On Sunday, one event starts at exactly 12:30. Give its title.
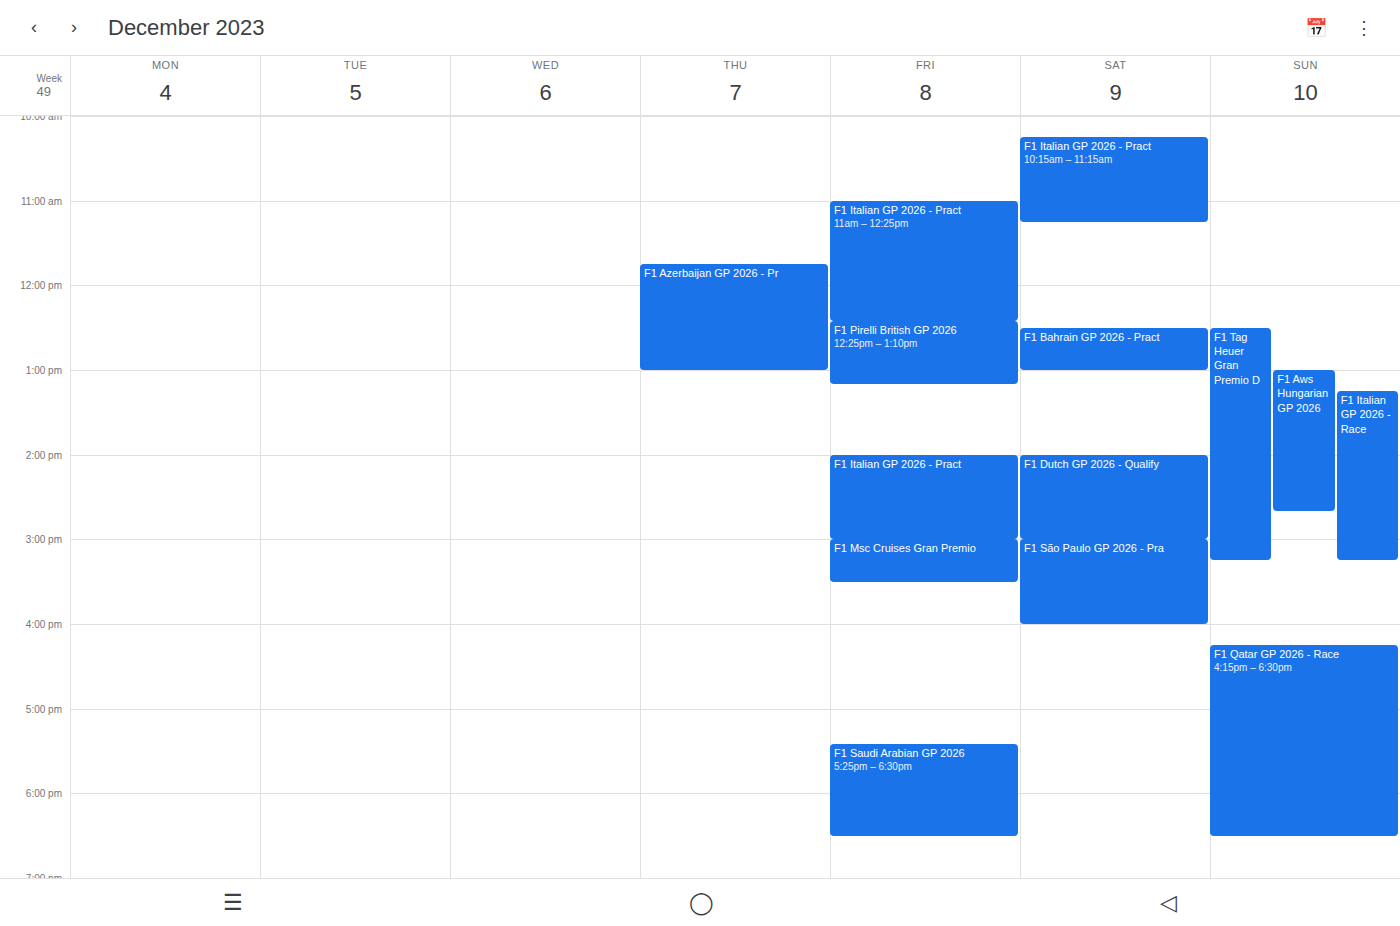
"F1 Tag Heuer Gran Premio D"